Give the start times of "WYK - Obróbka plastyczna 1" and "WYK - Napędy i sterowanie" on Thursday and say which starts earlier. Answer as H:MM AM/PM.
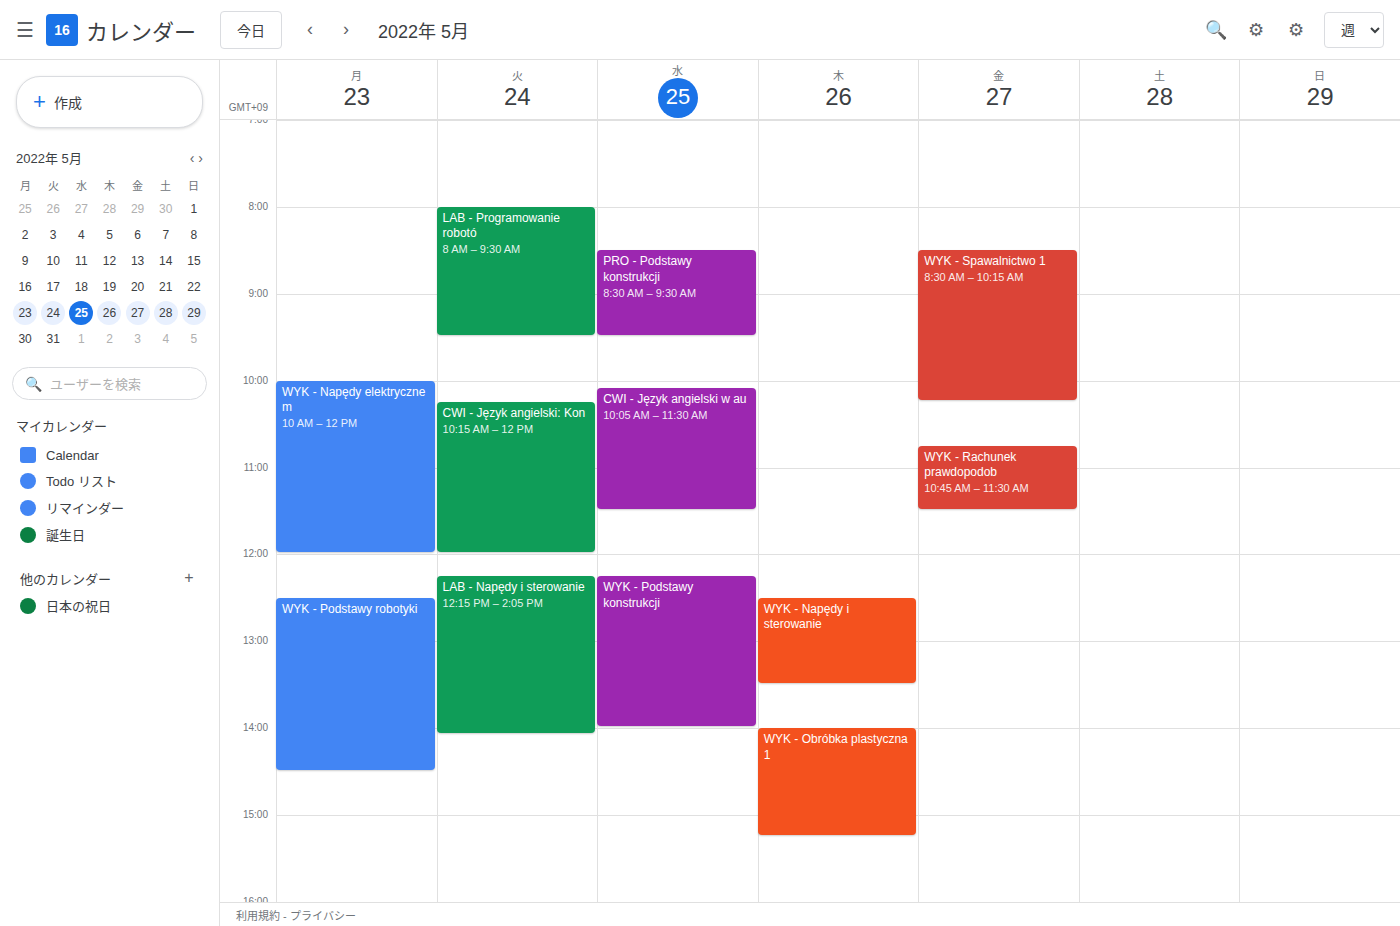
"WYK - Napędy i sterowanie" 12:30 PM; "WYK - Obróbka plastyczna 1" 2:00 PM.